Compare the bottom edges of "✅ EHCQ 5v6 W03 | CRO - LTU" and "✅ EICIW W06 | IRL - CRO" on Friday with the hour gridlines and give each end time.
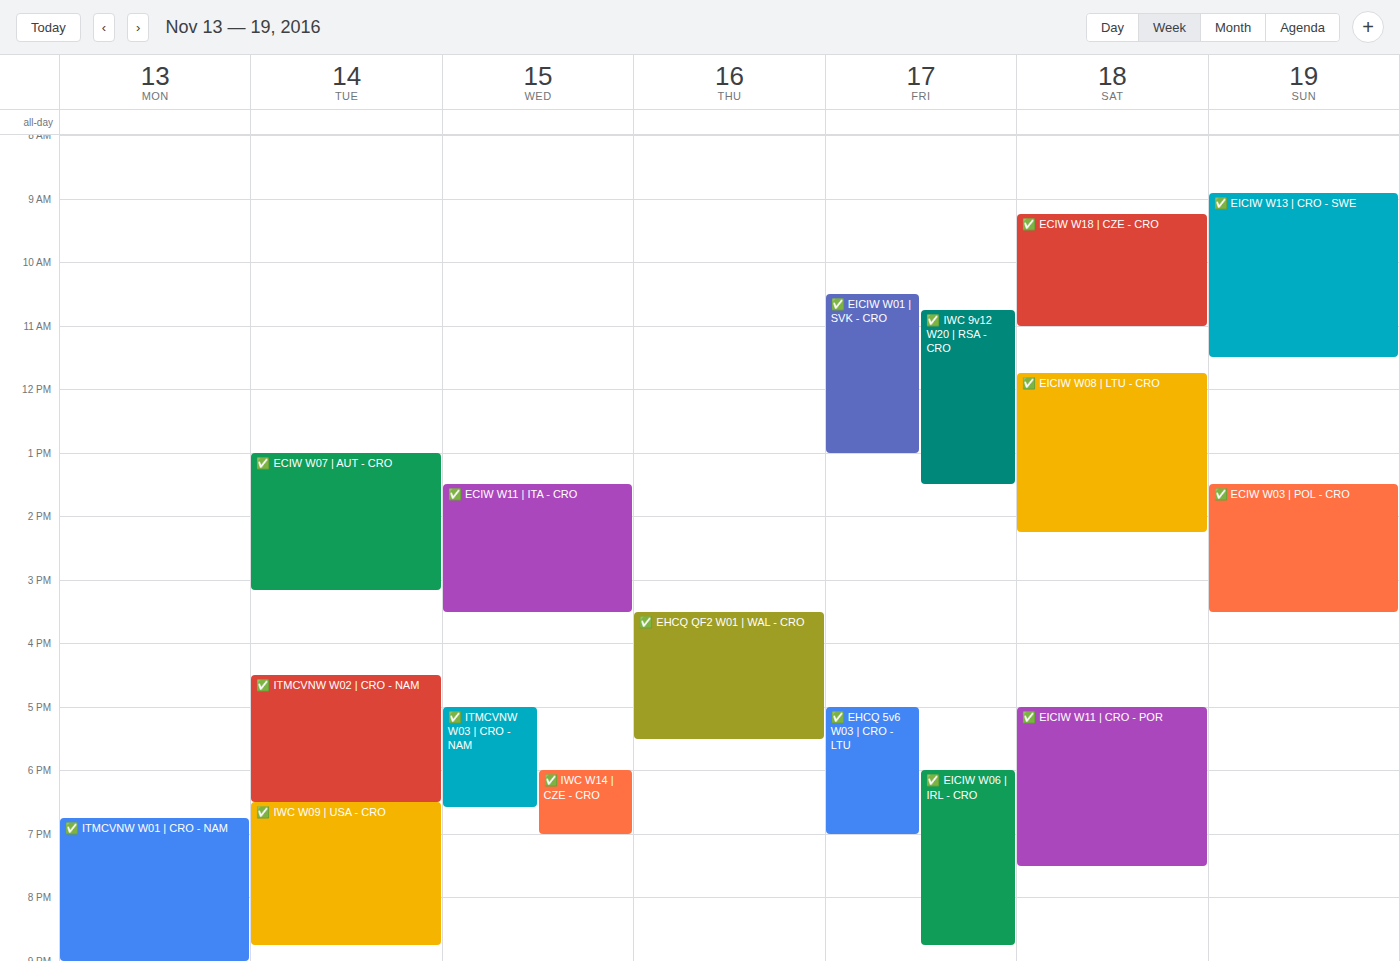
"✅ EHCQ 5v6 W03 | CRO - LTU": 19:00, exactly on the 19:00 line. "✅ EICIW W06 | IRL - CRO": 20:45, neither: three quarters of the way from the 20:00 line to the 21:00 line.